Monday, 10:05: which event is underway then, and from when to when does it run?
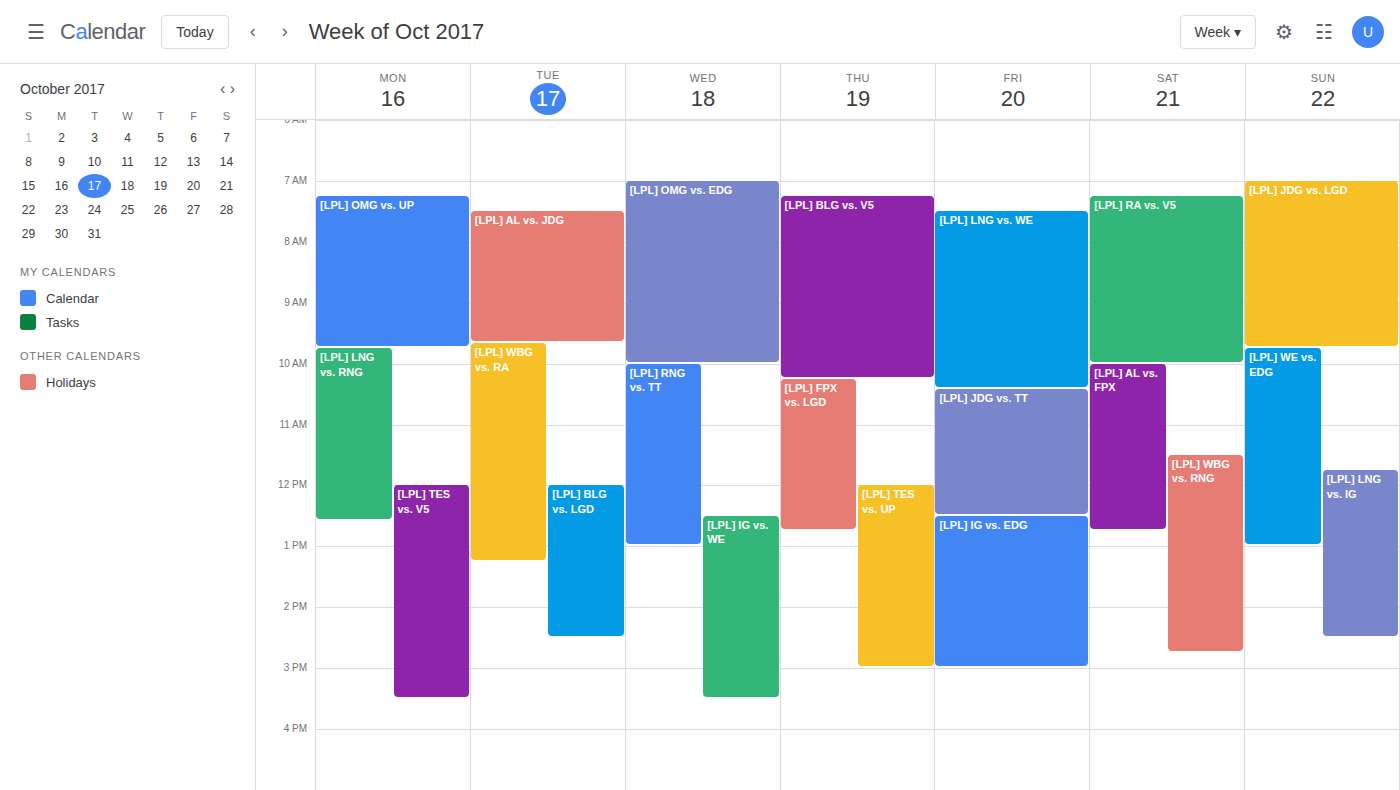
"[LPL] LNG vs. RNG", 09:45 to 12:35